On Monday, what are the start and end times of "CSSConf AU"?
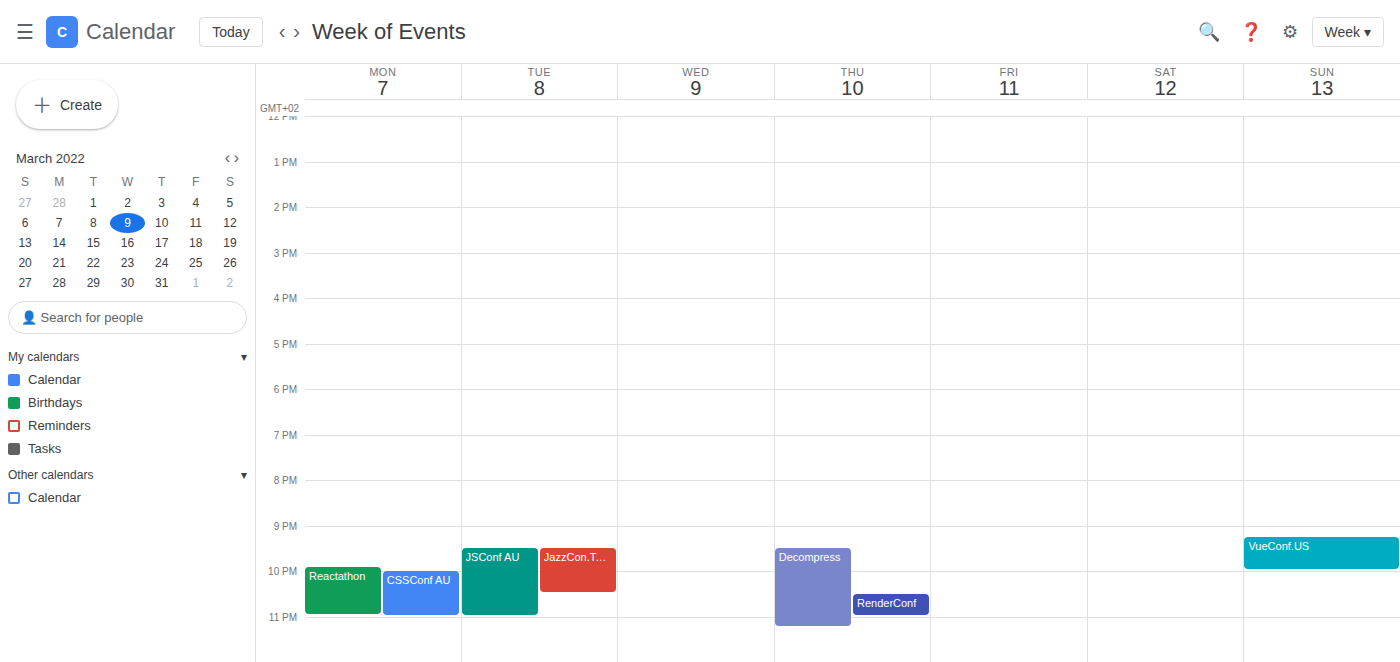
10:00 PM to 11:00 PM